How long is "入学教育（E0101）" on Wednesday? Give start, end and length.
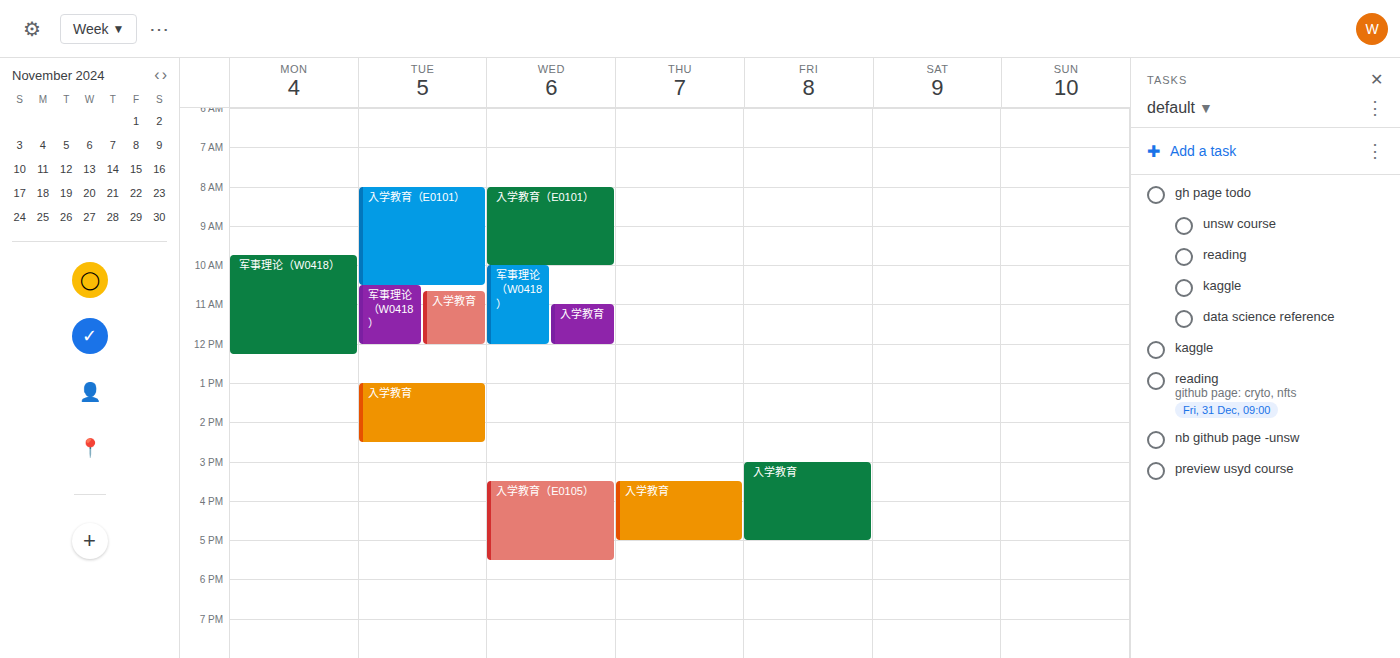
8:00 AM to 10:00 AM, 2 hours